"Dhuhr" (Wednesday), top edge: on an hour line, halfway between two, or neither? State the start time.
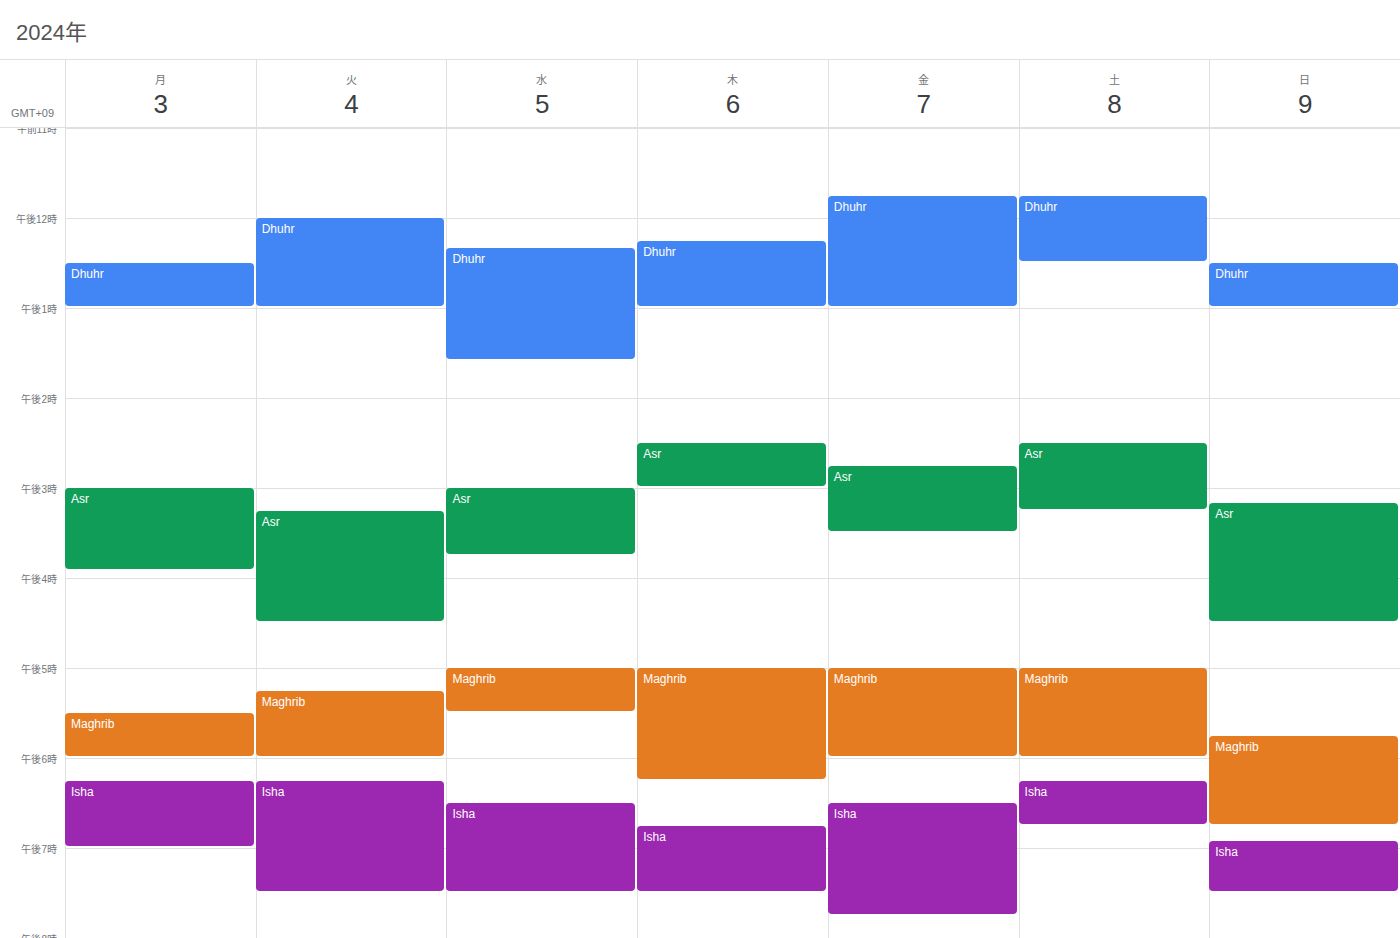
12:20 PM -- neither: 20 minutes below the 12 PM line and 40 minutes above the 1 PM line.